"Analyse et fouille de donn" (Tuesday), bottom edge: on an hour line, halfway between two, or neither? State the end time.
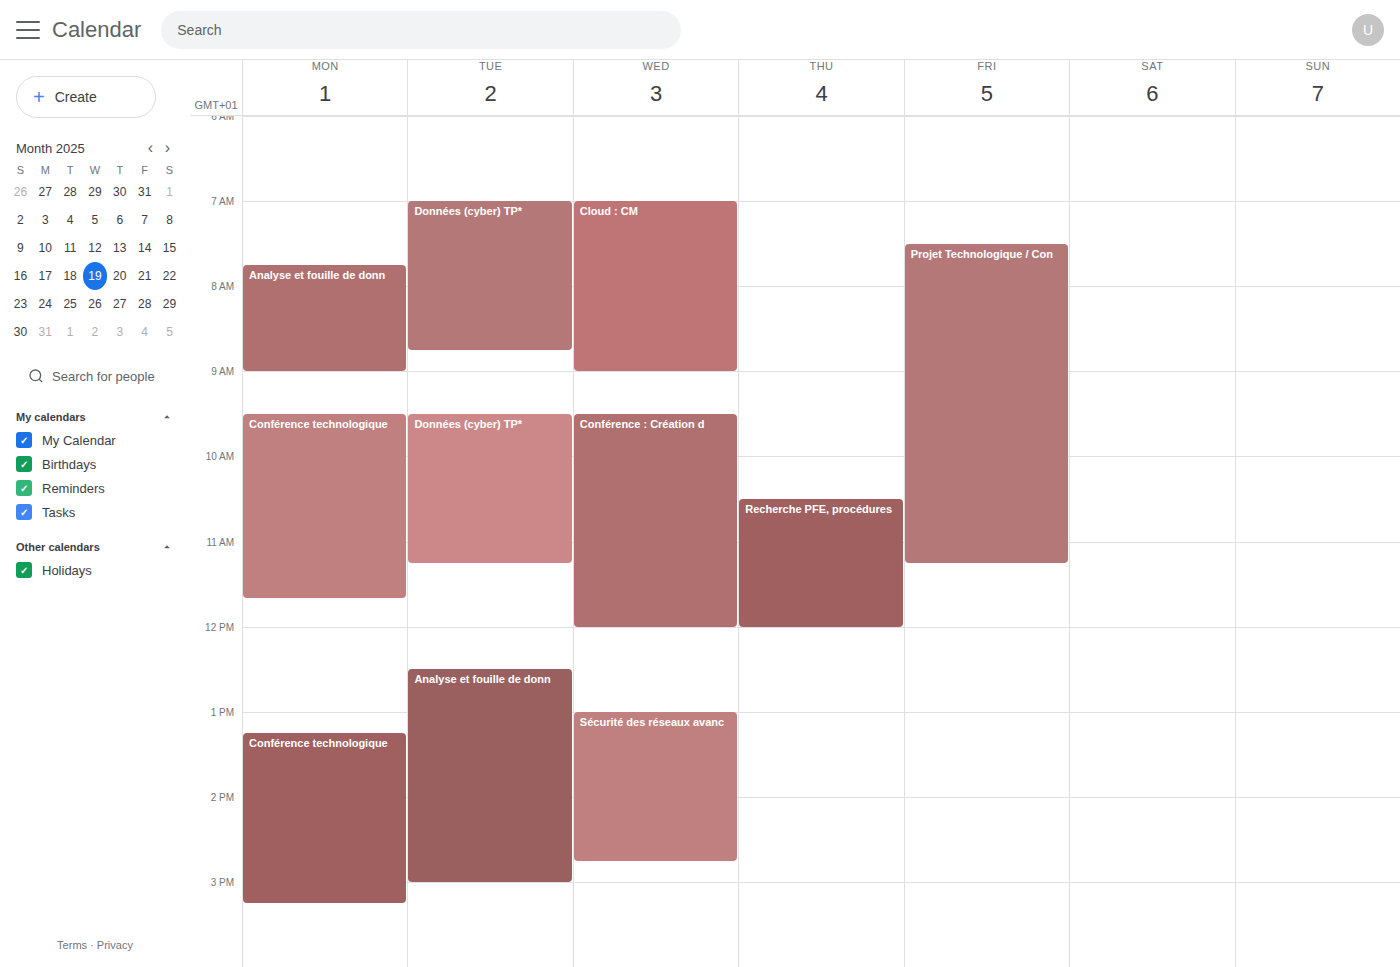
3:00 PM -- exactly on the 3 PM line.